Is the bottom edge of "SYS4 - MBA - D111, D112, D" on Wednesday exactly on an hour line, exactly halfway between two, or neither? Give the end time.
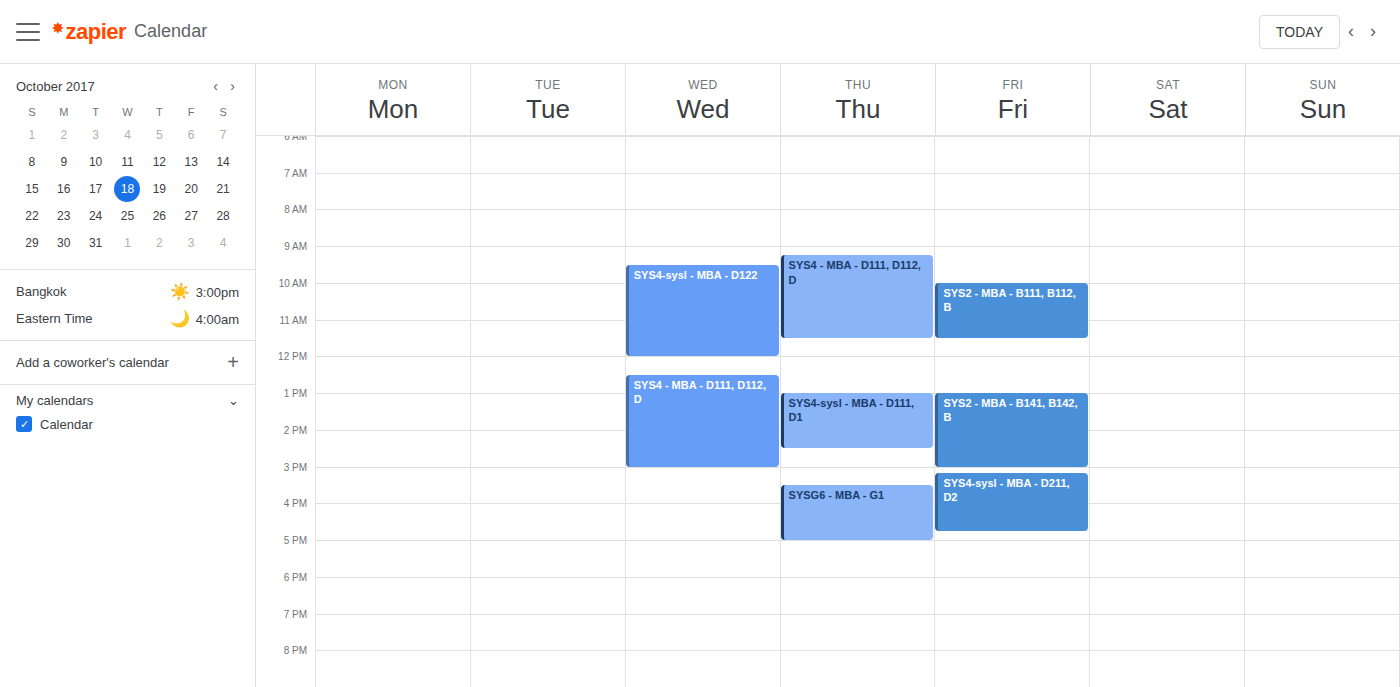
3:00 PM -- exactly on the 3 PM line.